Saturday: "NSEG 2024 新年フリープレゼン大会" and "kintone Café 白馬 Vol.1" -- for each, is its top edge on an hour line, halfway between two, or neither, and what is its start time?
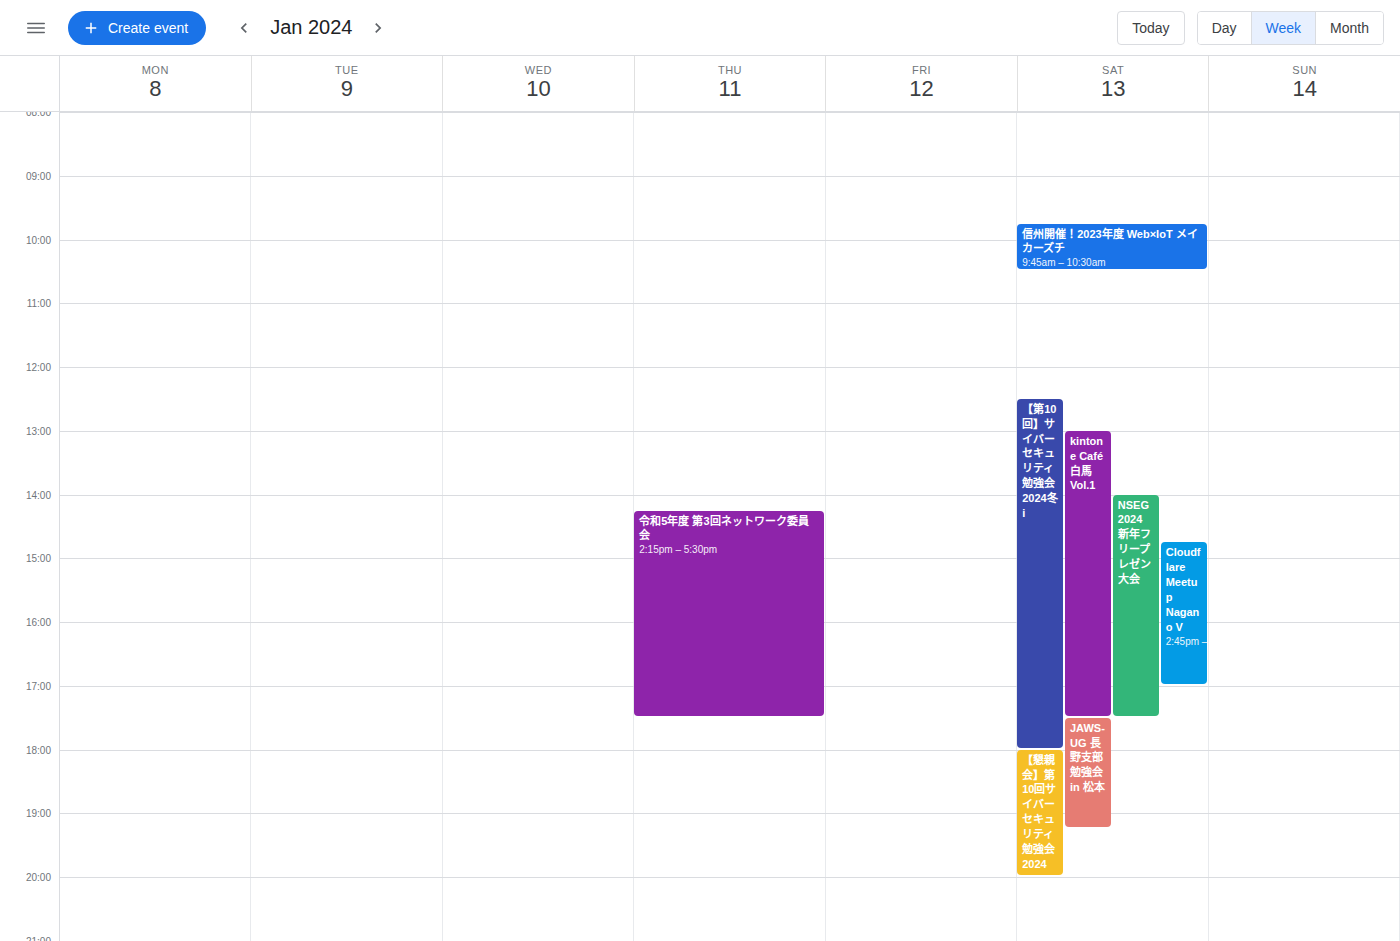
"NSEG 2024 新年フリープレゼン大会": 2:00 PM, exactly on the 2 PM line. "kintone Café 白馬 Vol.1": 1:00 PM, exactly on the 1 PM line.